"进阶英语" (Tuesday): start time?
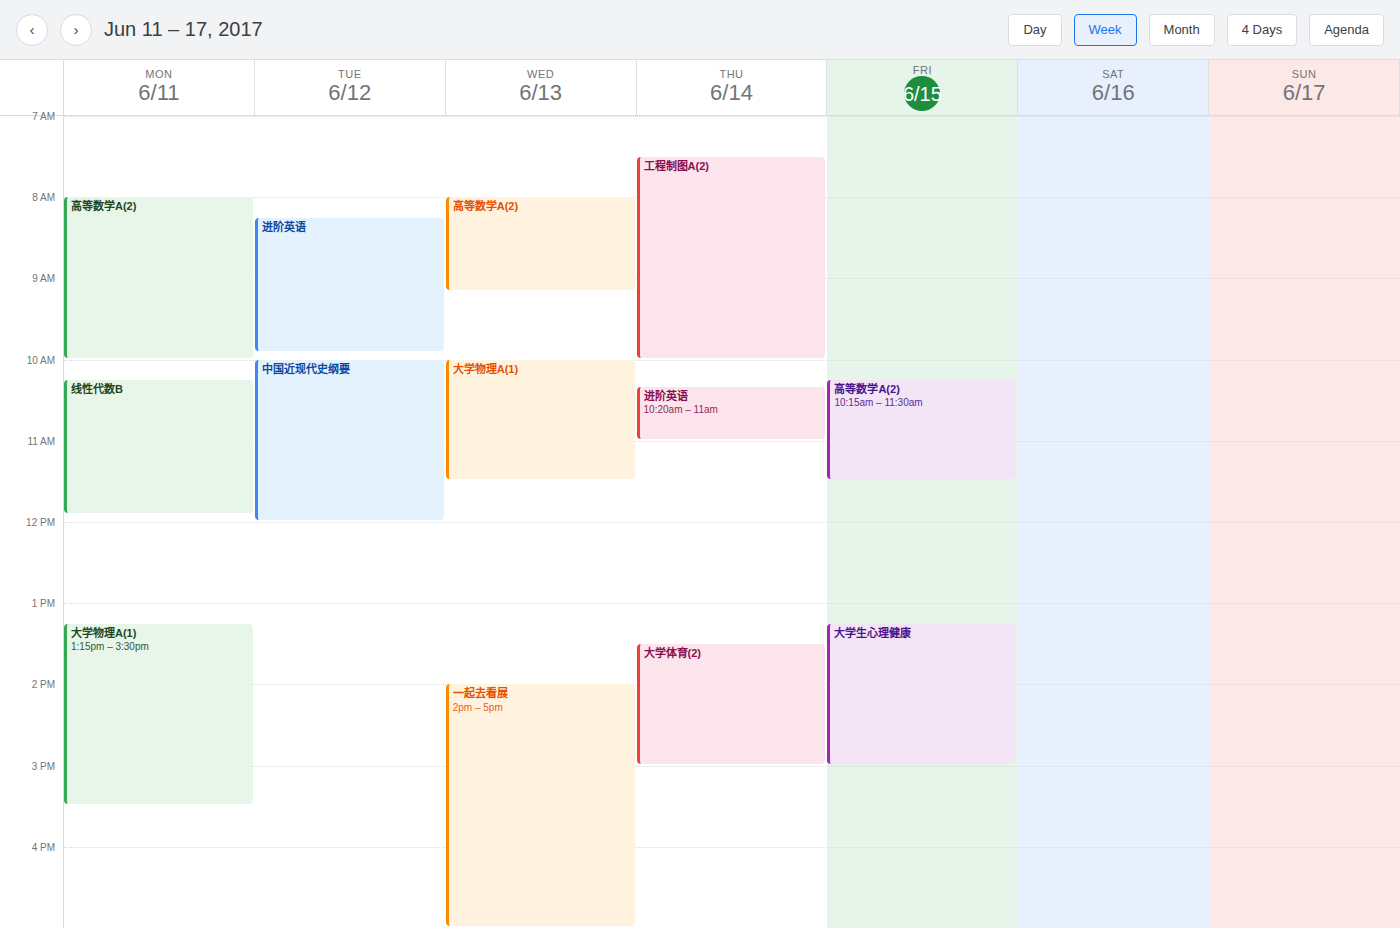
8:15 AM